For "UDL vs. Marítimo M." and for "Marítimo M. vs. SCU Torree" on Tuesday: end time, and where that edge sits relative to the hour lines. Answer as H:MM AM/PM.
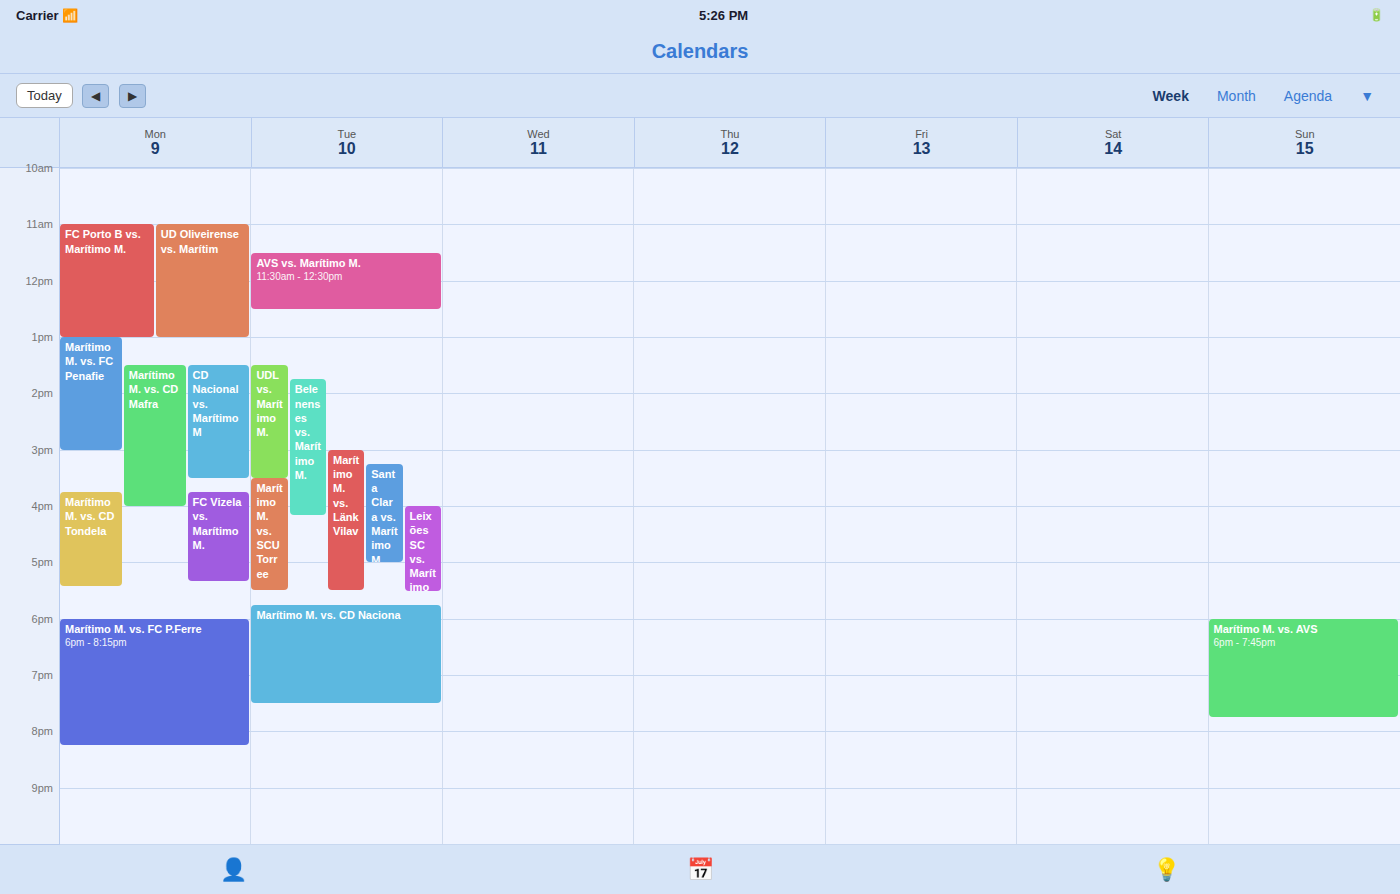
"UDL vs. Marítimo M.": 3:30 PM, halfway between the 3 PM and 4 PM lines. "Marítimo M. vs. SCU Torree": 5:30 PM, halfway between the 5 PM and 6 PM lines.